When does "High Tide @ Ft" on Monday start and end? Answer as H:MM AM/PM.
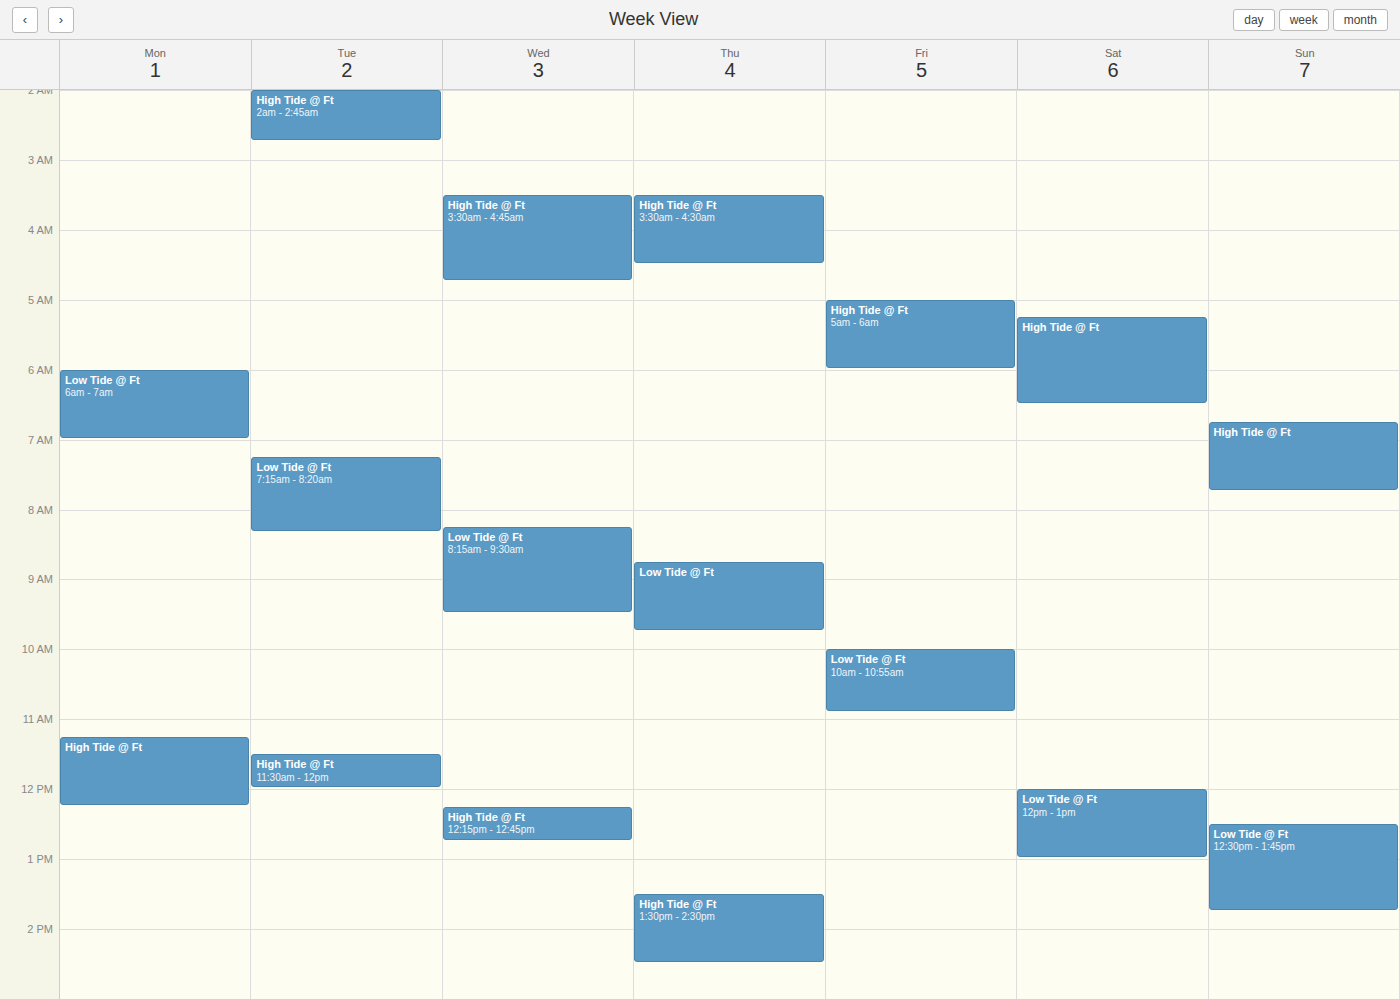
11:15 AM to 12:15 PM